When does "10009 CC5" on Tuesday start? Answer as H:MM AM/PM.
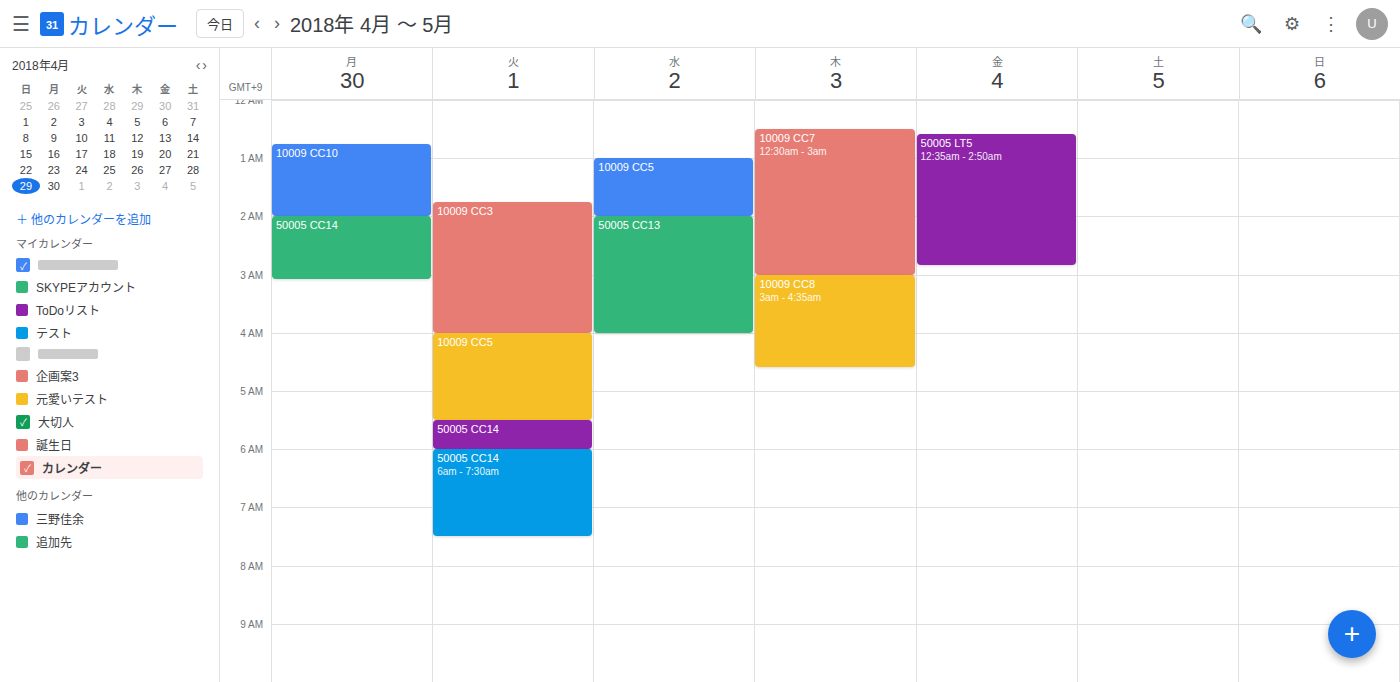
4:00 AM